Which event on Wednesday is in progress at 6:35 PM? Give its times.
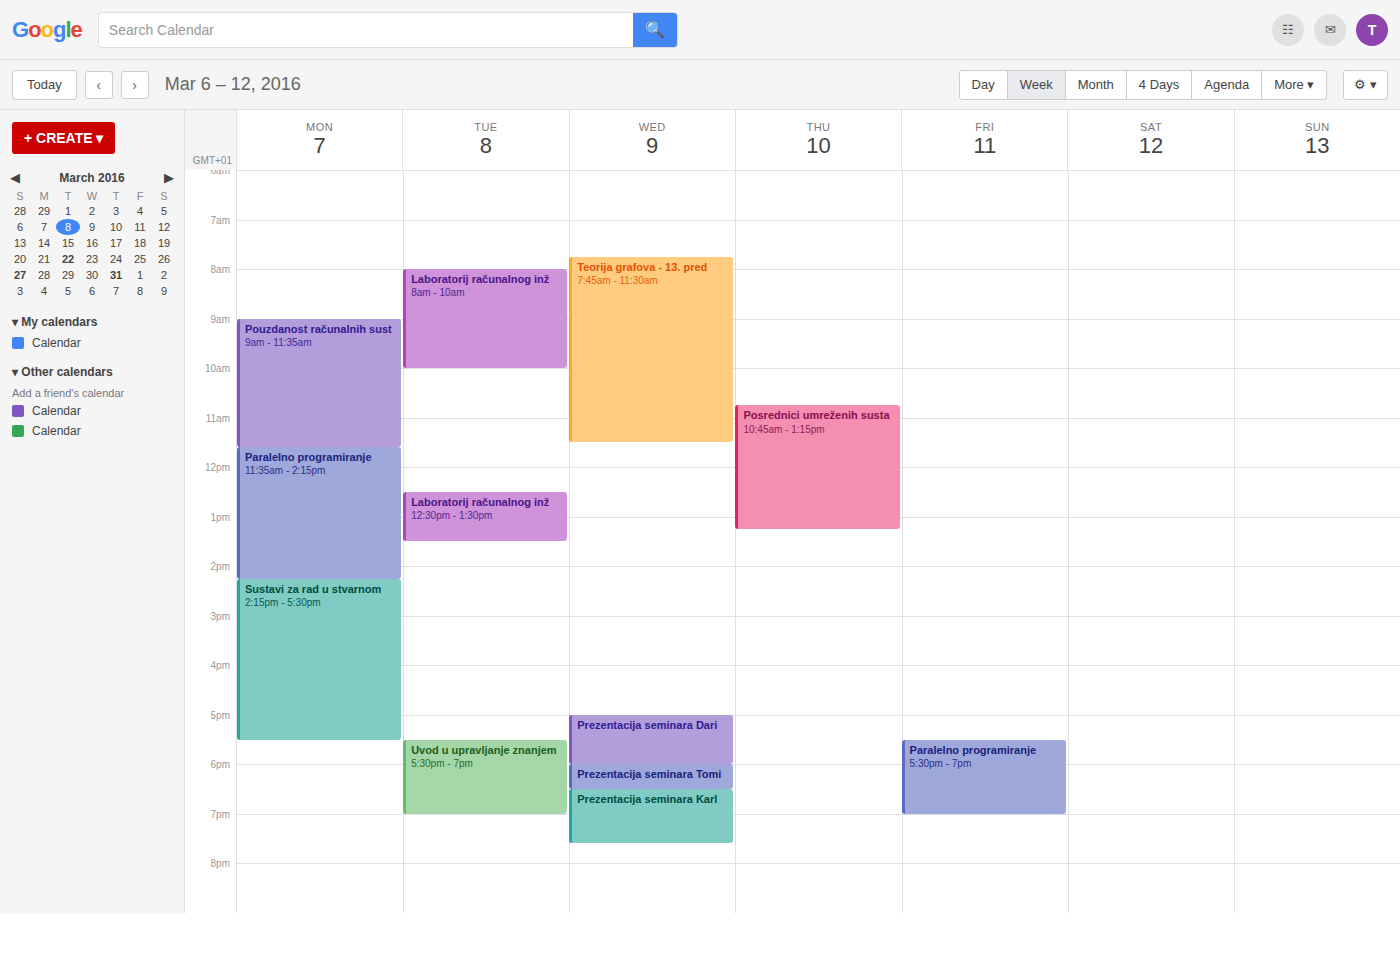
"Prezentacija seminara Karl", 6:30 PM to 7:35 PM